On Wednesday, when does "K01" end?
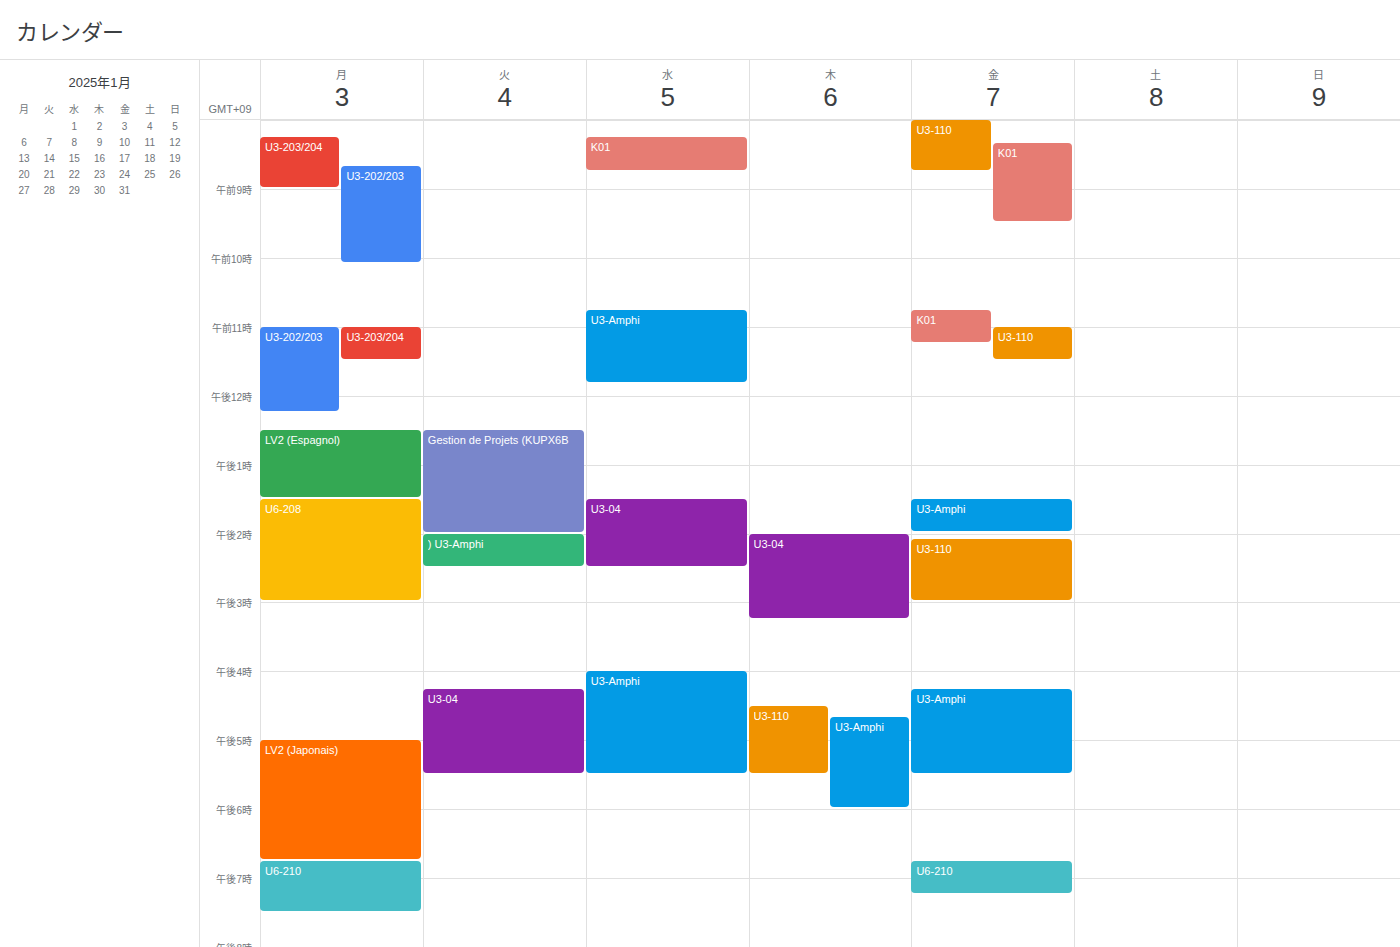
8:45 AM